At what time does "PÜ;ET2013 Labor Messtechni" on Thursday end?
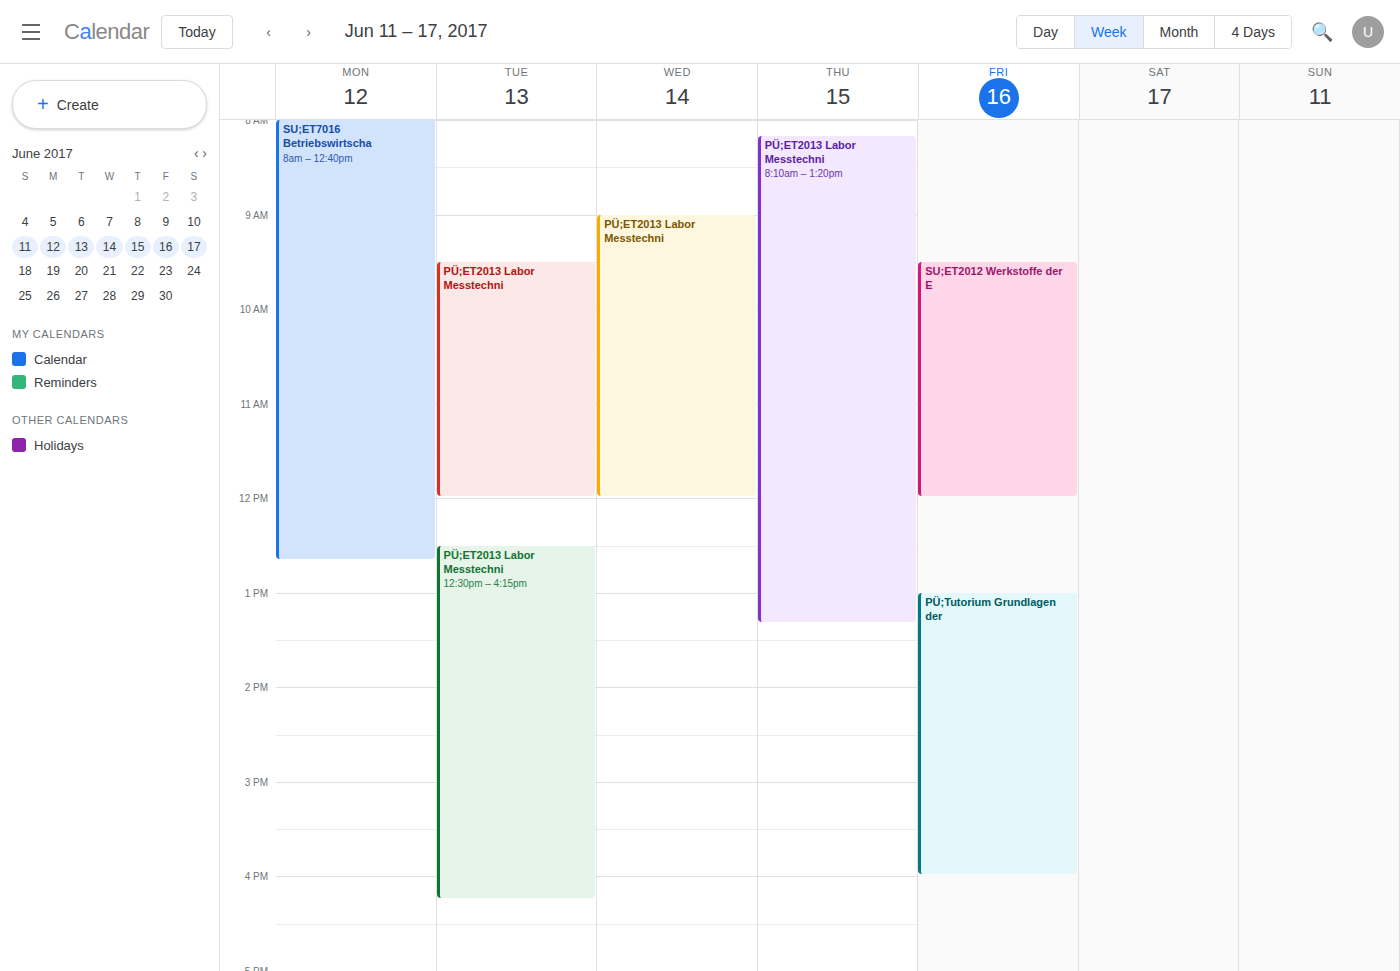
13:20